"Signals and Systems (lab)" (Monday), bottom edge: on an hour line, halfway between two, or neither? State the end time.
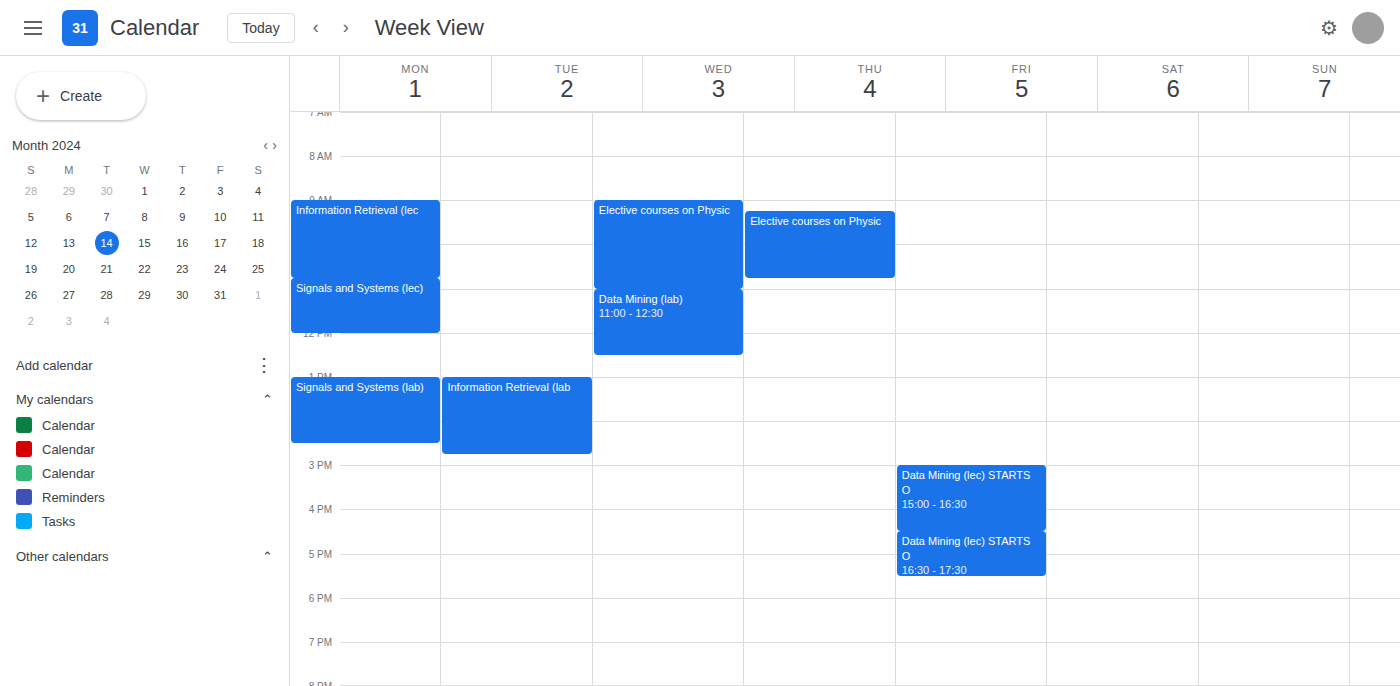
14:30 -- halfway between the 14:00 and 15:00 lines.